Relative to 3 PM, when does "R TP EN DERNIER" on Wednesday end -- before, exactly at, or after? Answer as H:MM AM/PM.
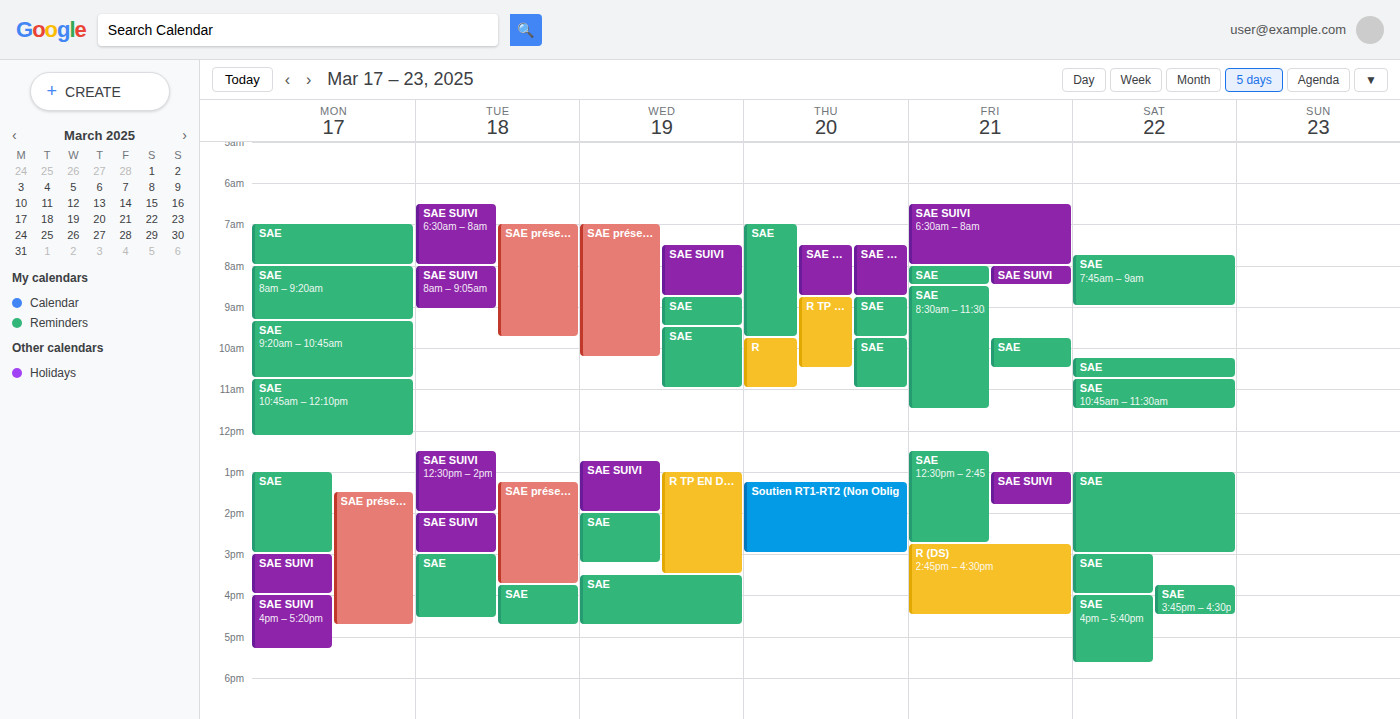
3:30 PM -- after 3 PM, 30 minutes below the 3 PM line.